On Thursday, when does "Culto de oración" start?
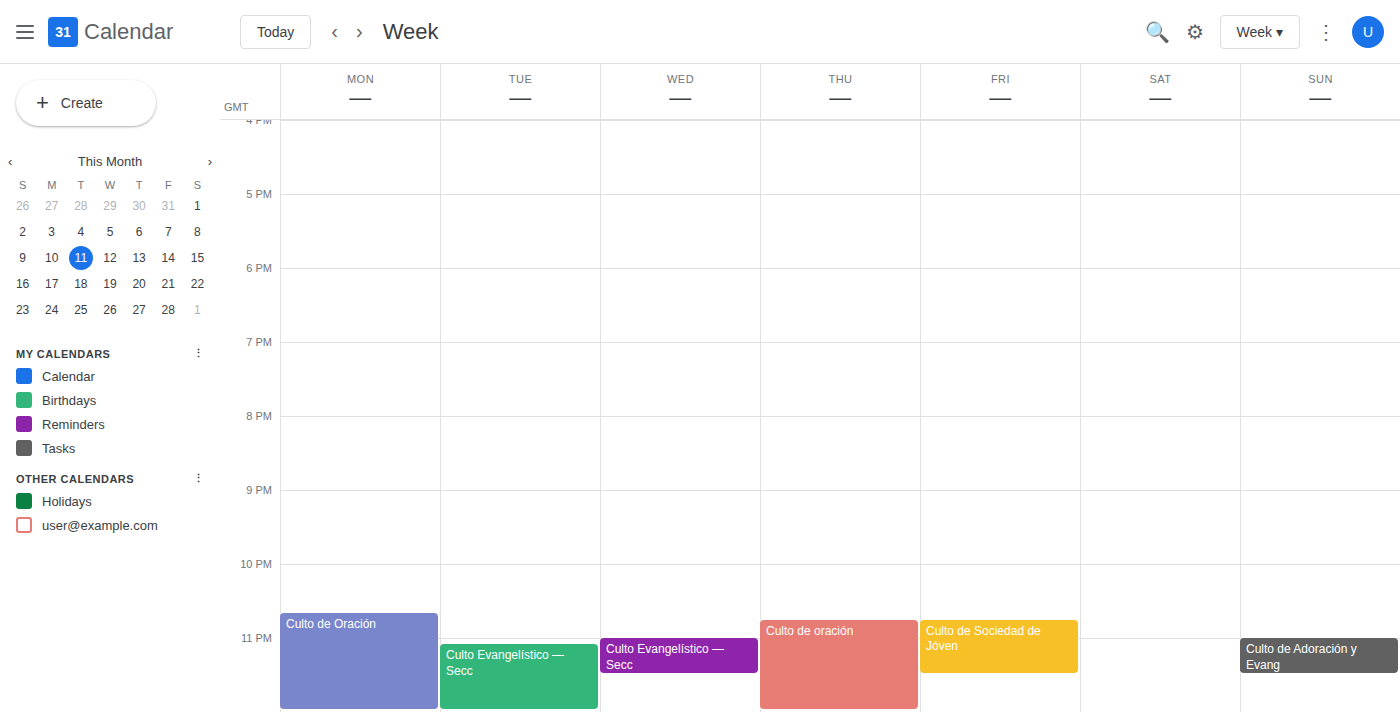
10:45 PM